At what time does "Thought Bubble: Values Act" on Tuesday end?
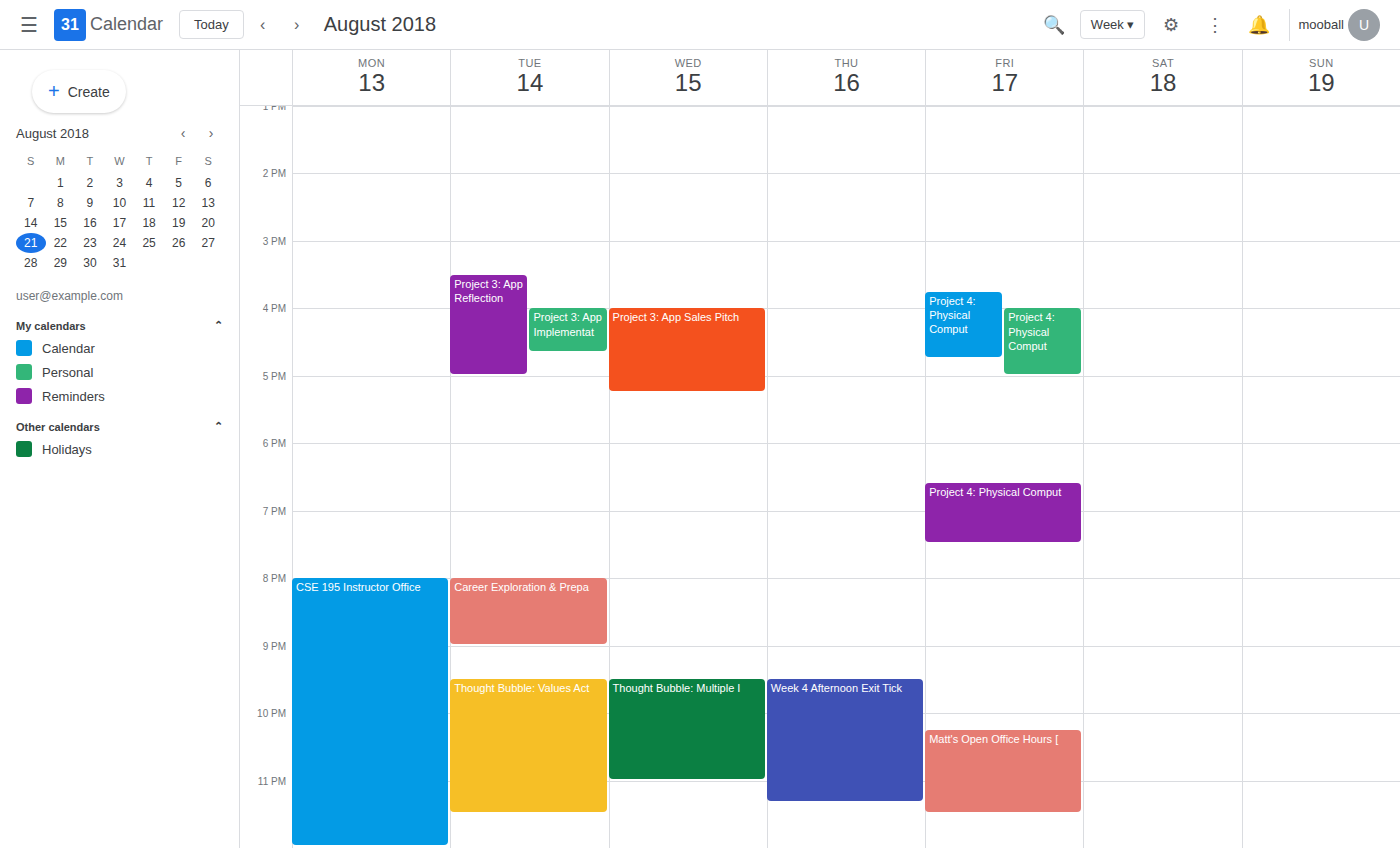
11:30 PM